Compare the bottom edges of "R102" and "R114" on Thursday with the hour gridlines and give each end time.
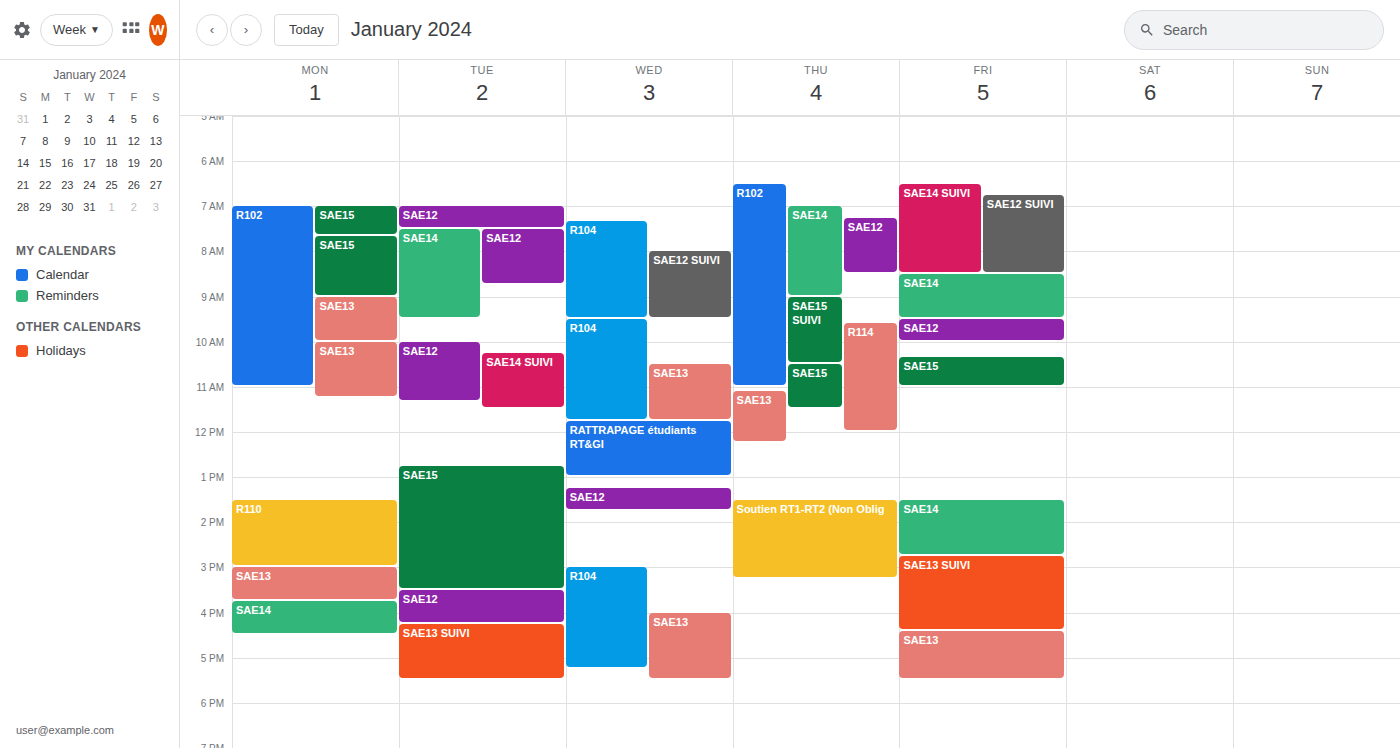
"R102": 11:00 AM, exactly on the 11 AM line. "R114": 12:00 PM, exactly on the 12 PM line.